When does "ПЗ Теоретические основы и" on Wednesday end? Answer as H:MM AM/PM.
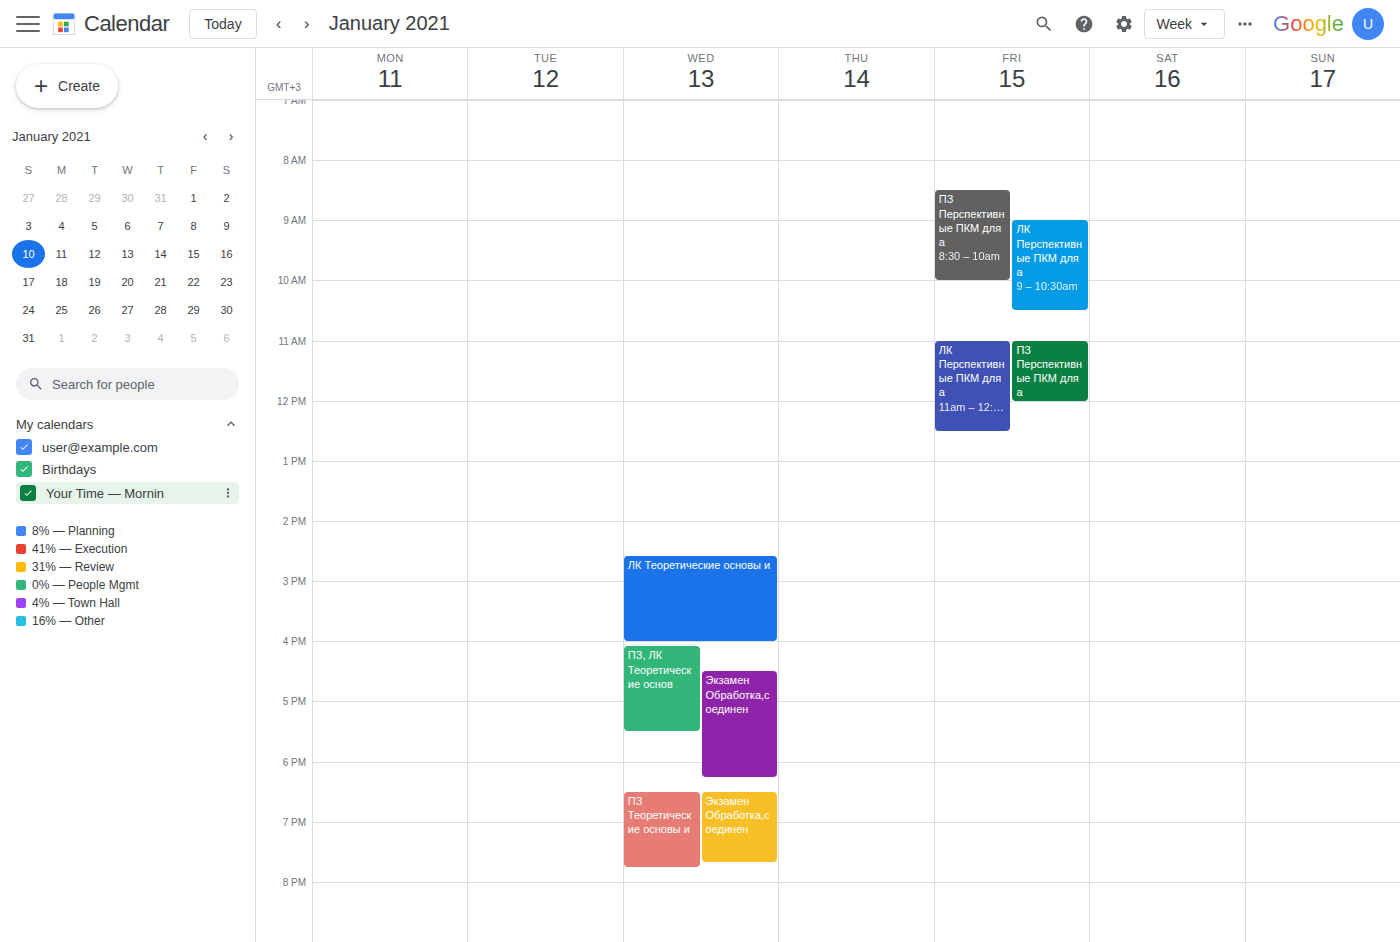
7:45 PM